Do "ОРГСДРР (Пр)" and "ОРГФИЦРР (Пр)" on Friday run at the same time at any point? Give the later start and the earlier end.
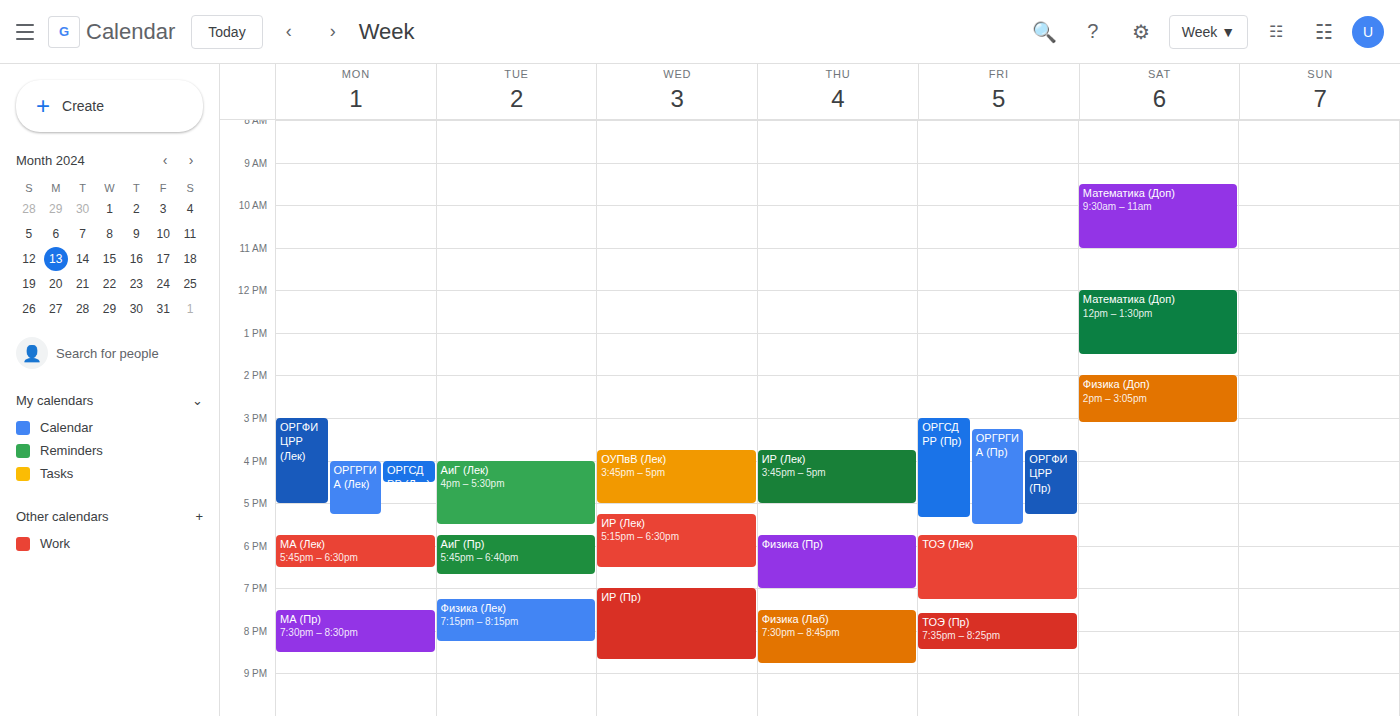
"ОРГФИЦРР (Пр)" runs 3:45 PM to 5:15 PM, inside "ОРГСДРР (Пр)" -- they overlap.